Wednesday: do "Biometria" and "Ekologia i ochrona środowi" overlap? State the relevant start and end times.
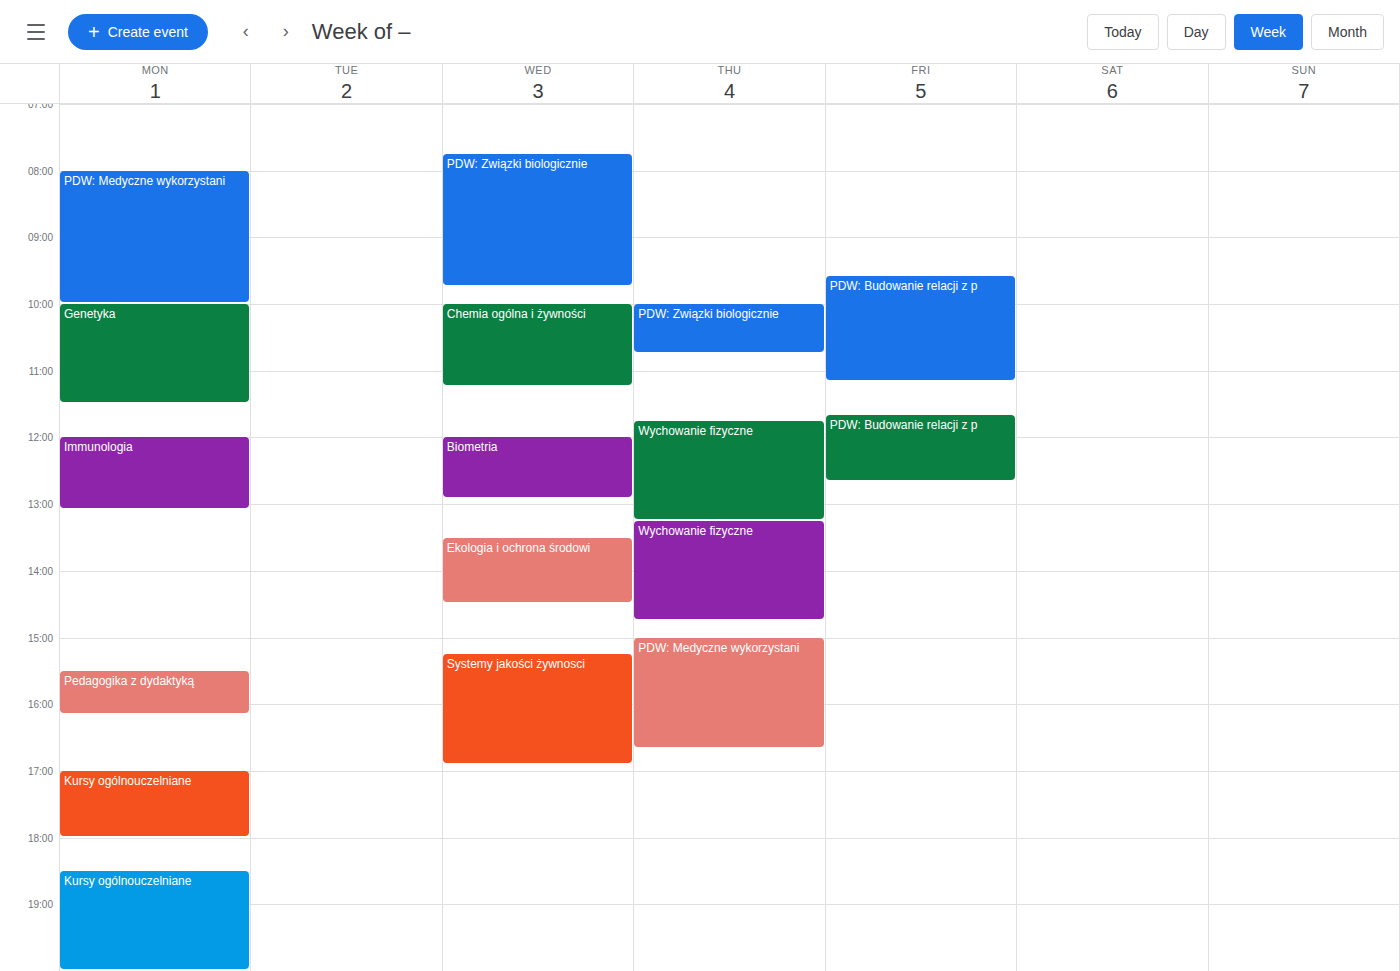
"Biometria" ends at 12:55 PM and "Ekologia i ochrona środowi" starts at 1:30 PM -- no overlap.